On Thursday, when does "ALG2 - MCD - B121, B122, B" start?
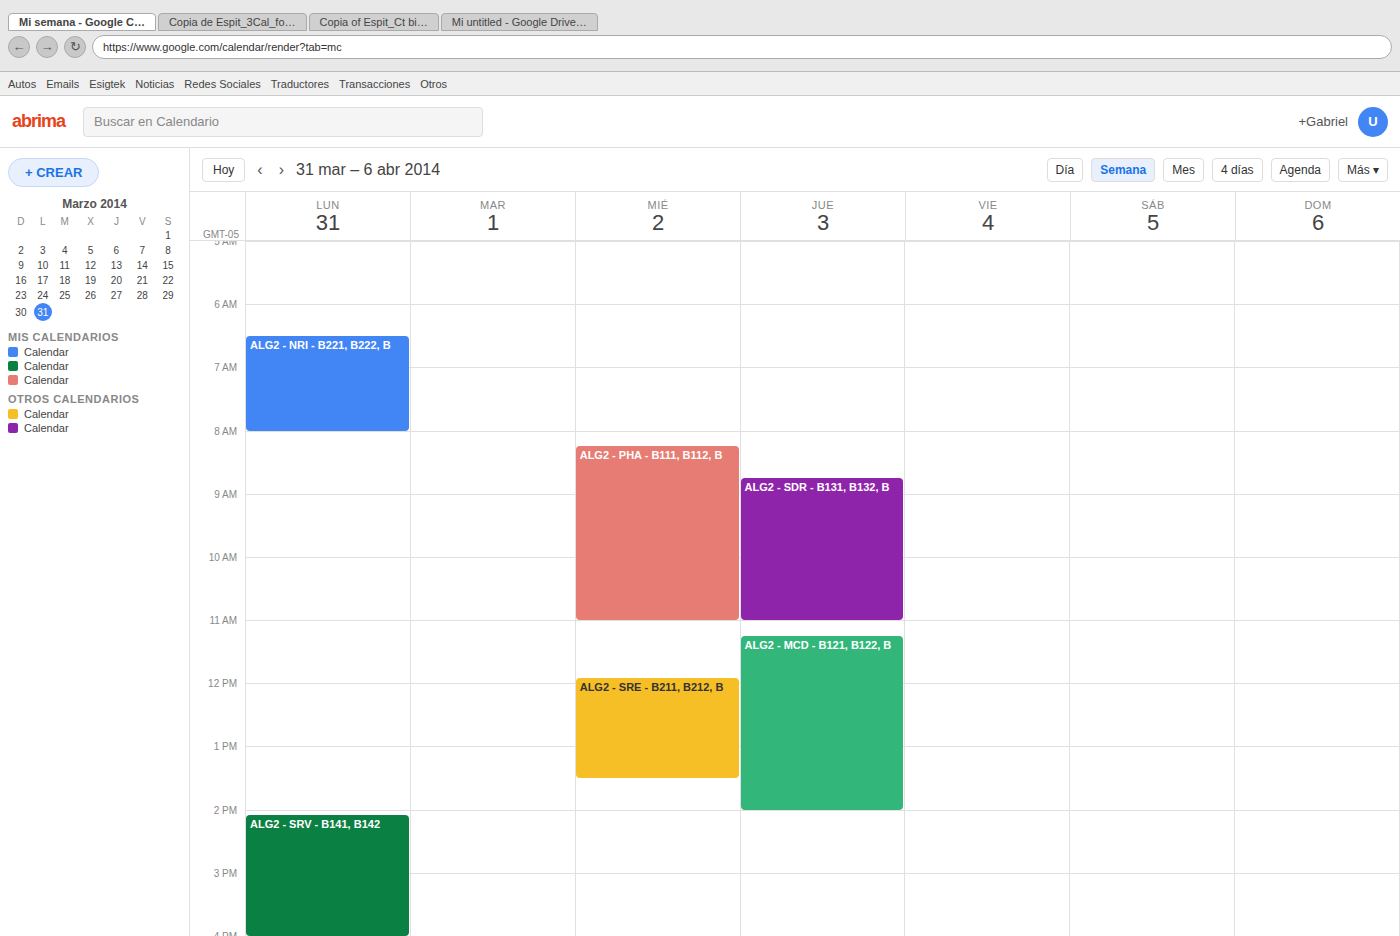
11:15 AM